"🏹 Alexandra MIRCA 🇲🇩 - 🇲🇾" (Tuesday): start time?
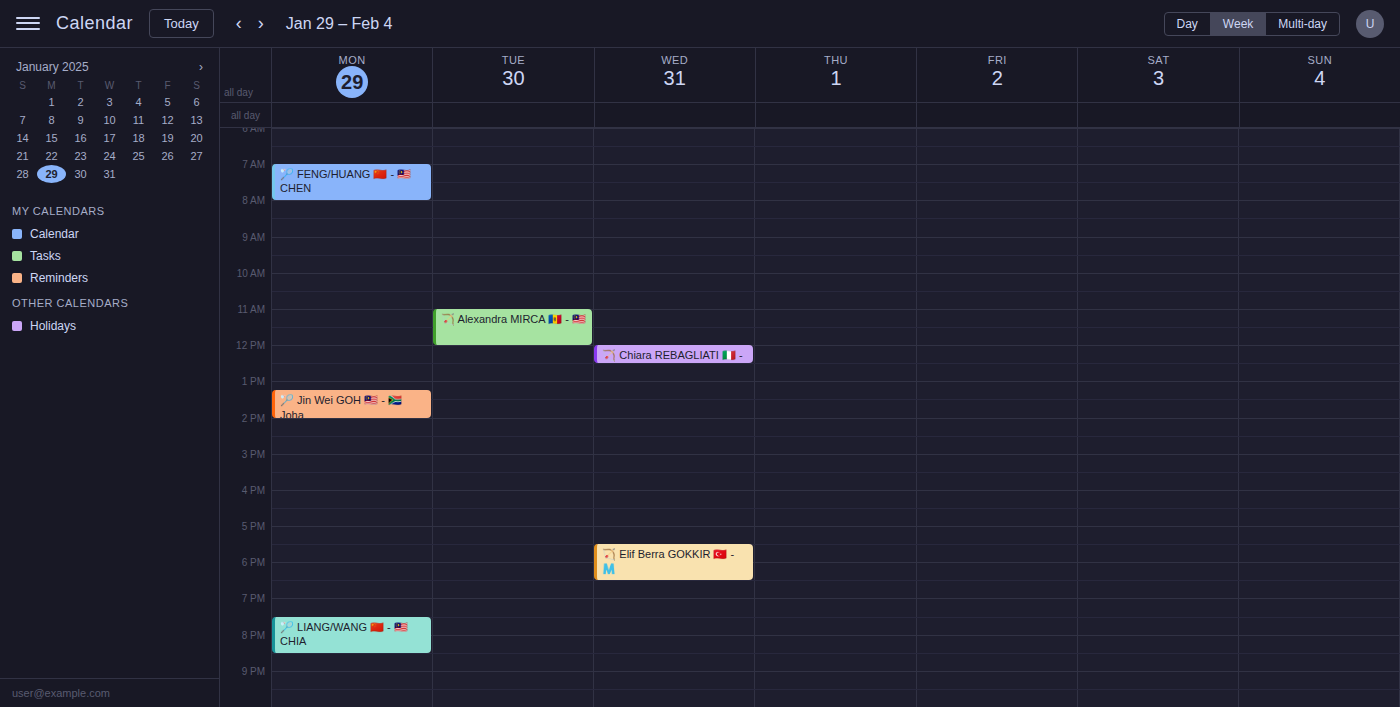
11:00 AM